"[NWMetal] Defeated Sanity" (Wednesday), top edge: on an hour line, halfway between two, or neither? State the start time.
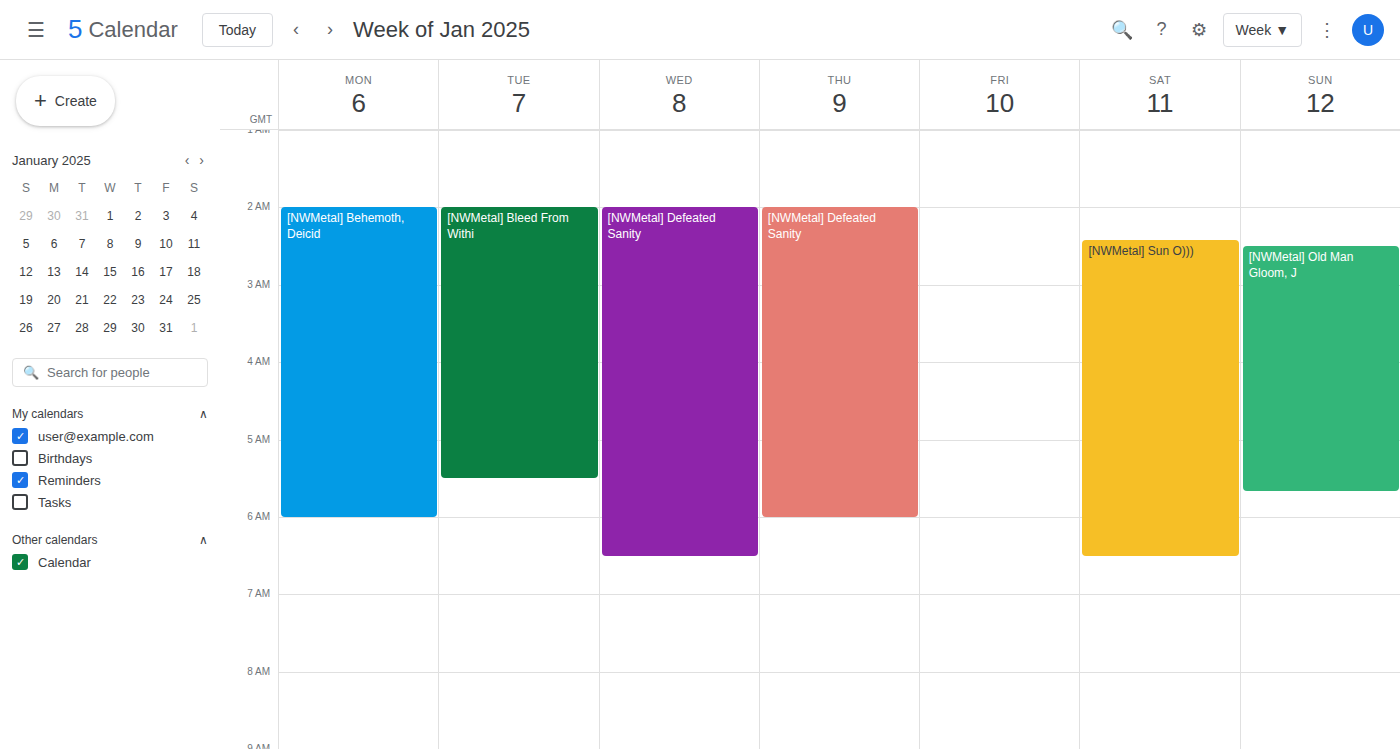
2:00 AM -- exactly on the 2 AM line.